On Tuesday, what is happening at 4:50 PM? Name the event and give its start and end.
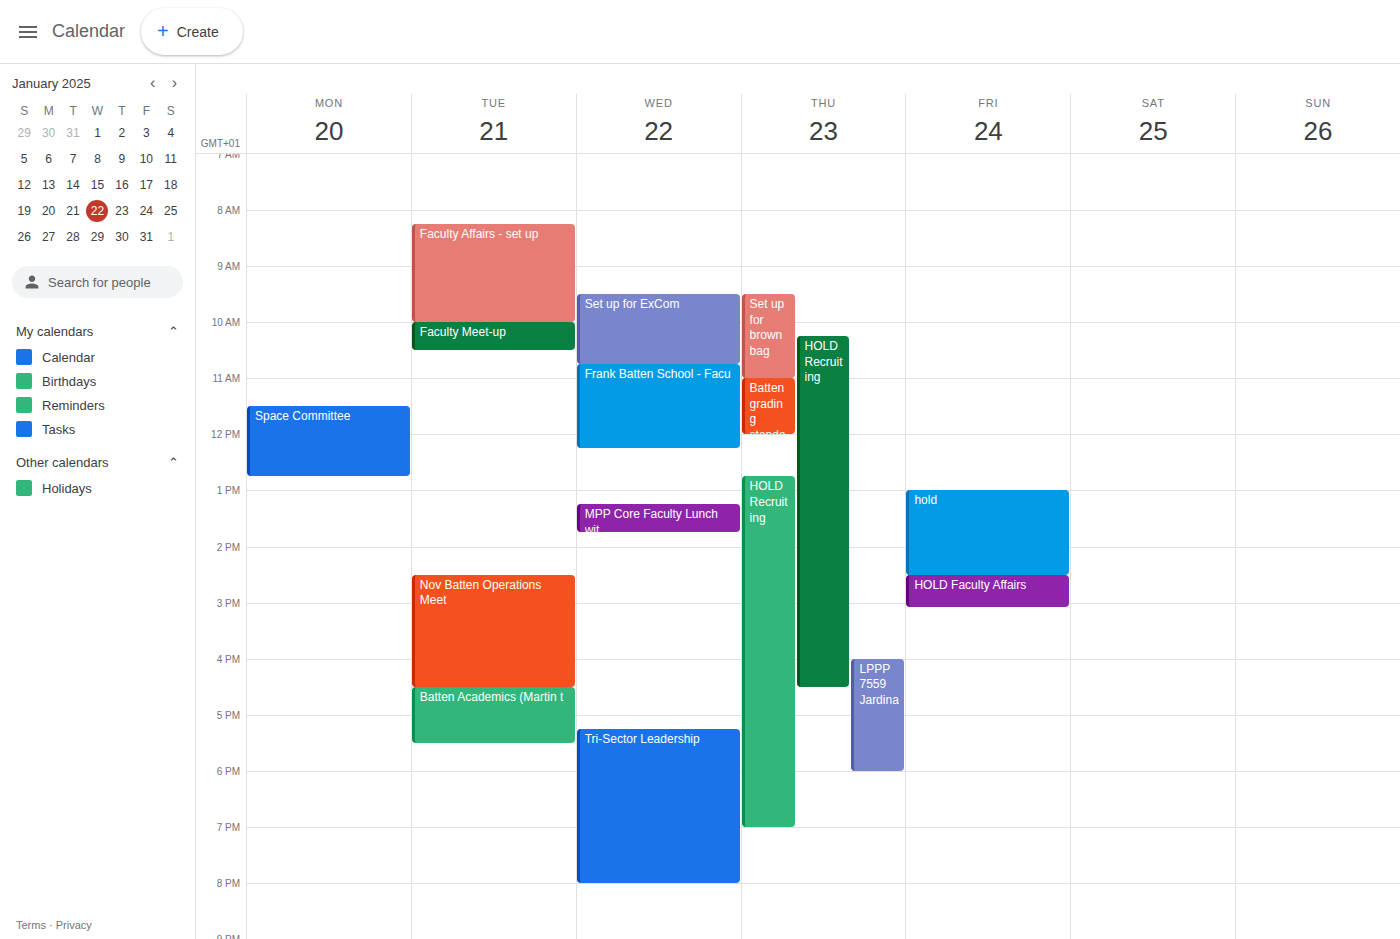
"Batten Academics (Martin t", 4:30 PM to 5:30 PM